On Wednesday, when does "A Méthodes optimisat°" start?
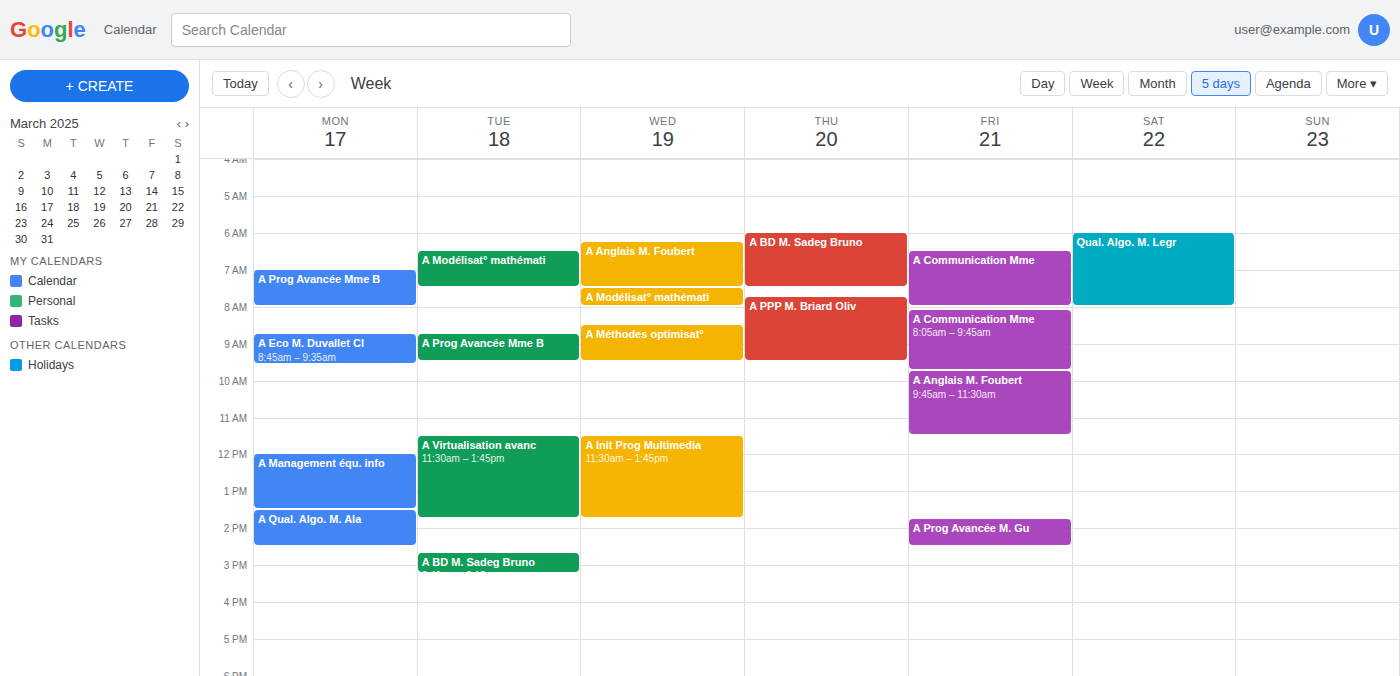
8:30 AM